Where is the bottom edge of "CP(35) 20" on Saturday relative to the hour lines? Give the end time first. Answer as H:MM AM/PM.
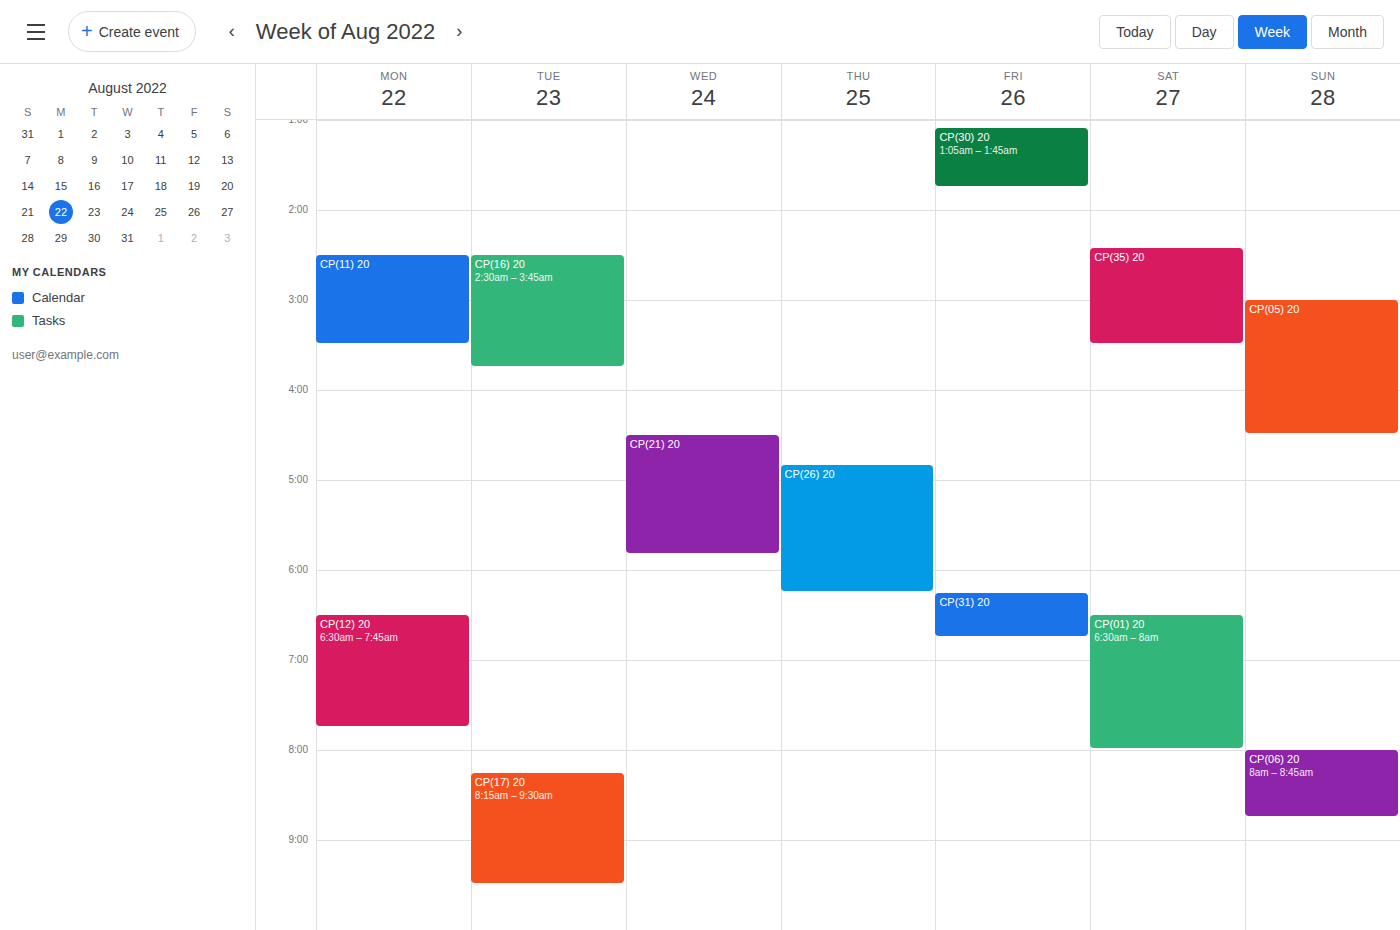
3:30 AM -- halfway between the 3 AM and 4 AM lines.